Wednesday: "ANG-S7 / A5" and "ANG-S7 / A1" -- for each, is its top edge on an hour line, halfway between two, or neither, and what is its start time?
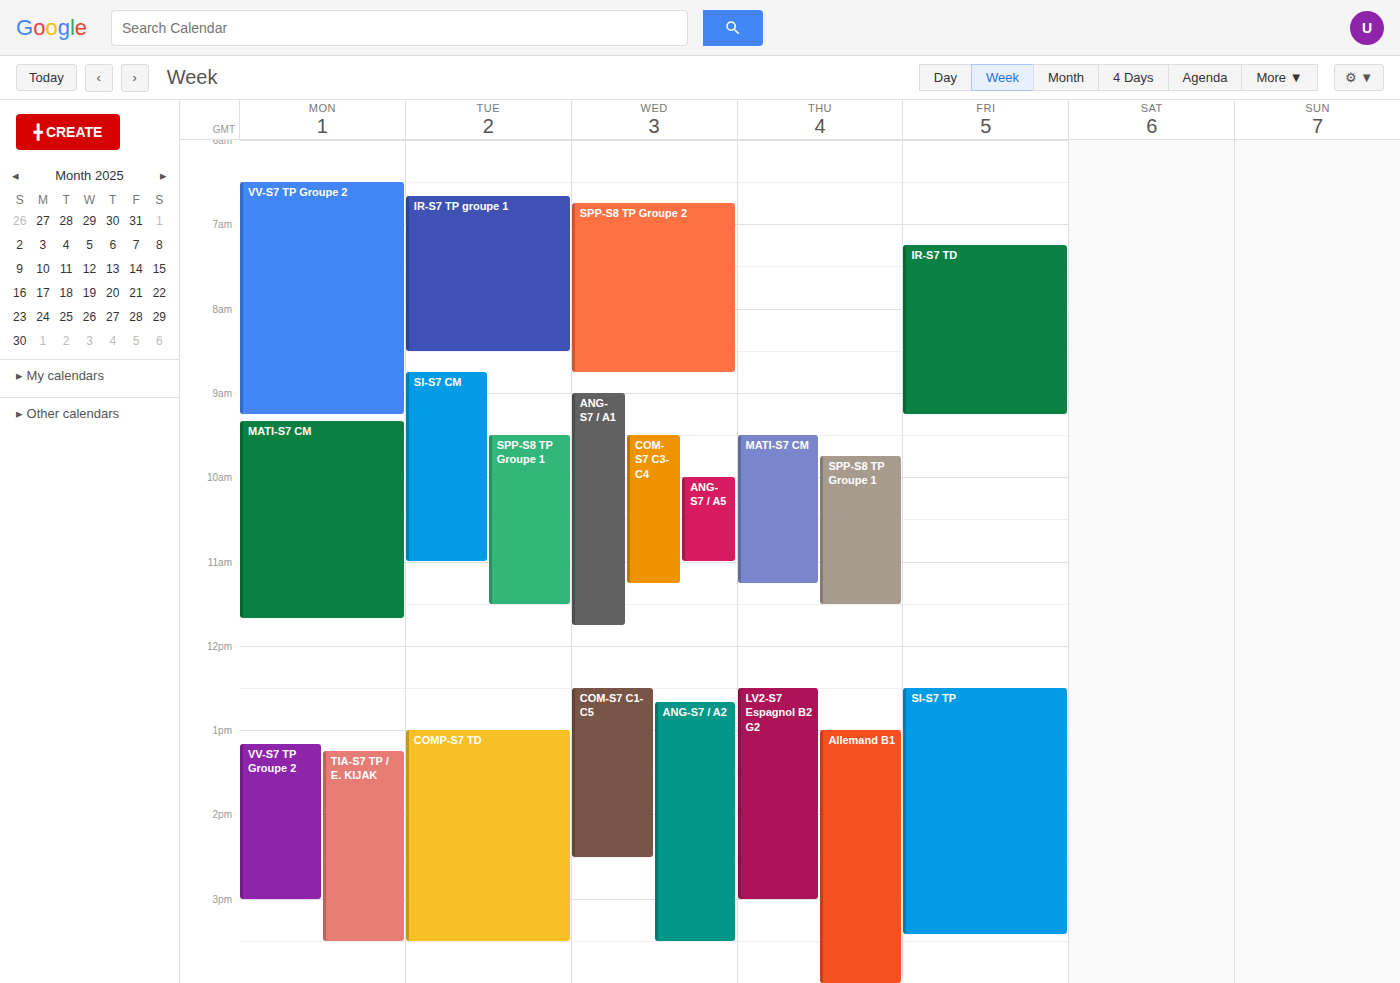
"ANG-S7 / A5": 10:00 AM, exactly on the 10 AM line. "ANG-S7 / A1": 9:00 AM, exactly on the 9 AM line.